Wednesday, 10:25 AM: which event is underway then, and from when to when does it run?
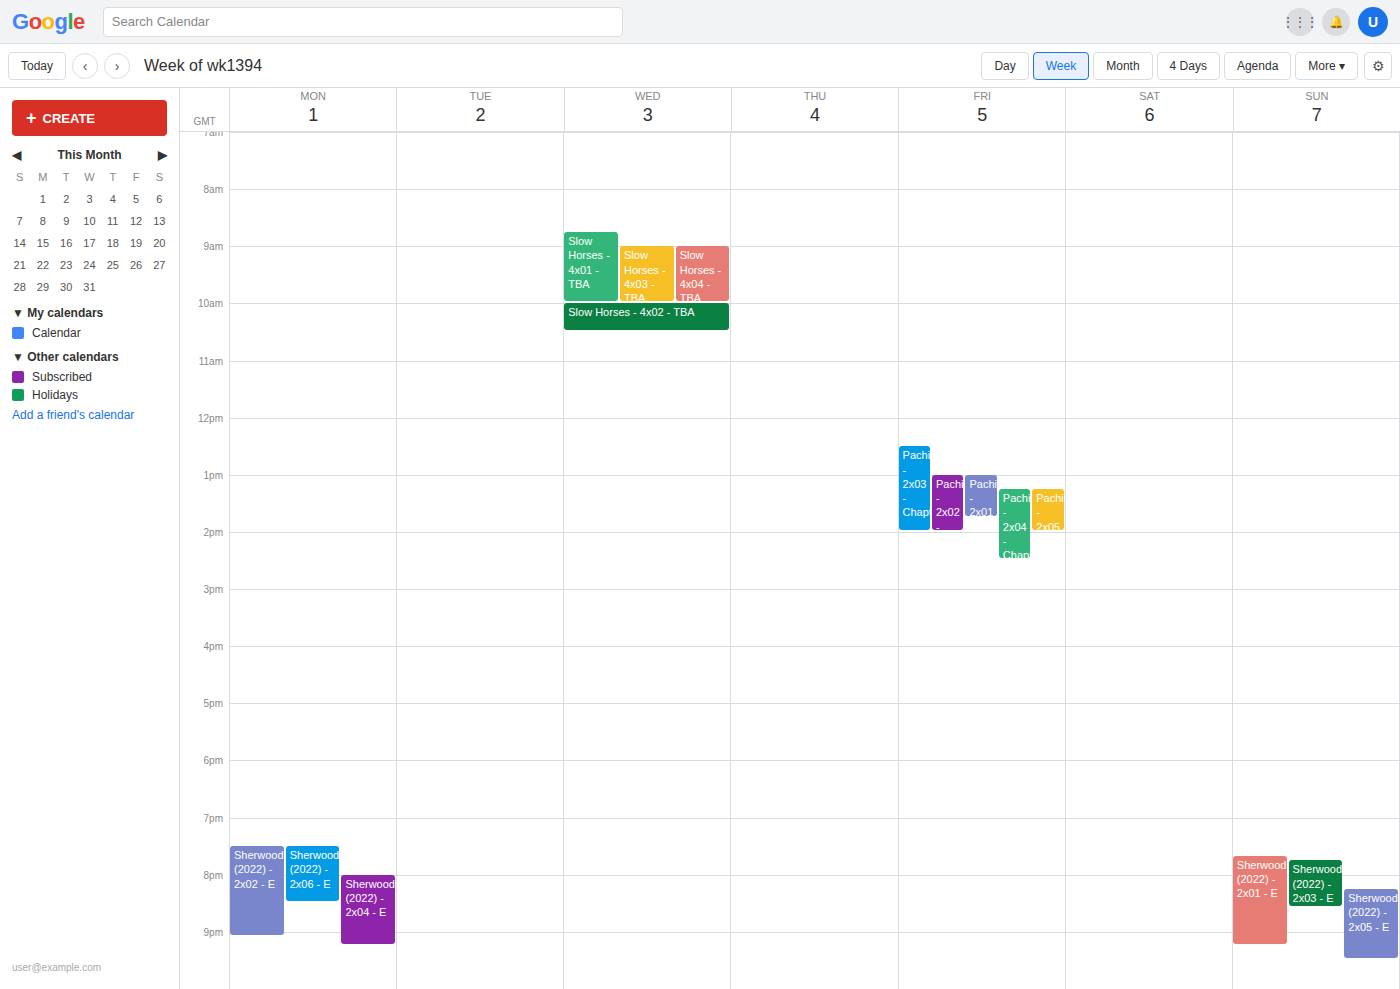
"Slow Horses - 4x02 - TBA", 10:00 AM to 10:30 AM